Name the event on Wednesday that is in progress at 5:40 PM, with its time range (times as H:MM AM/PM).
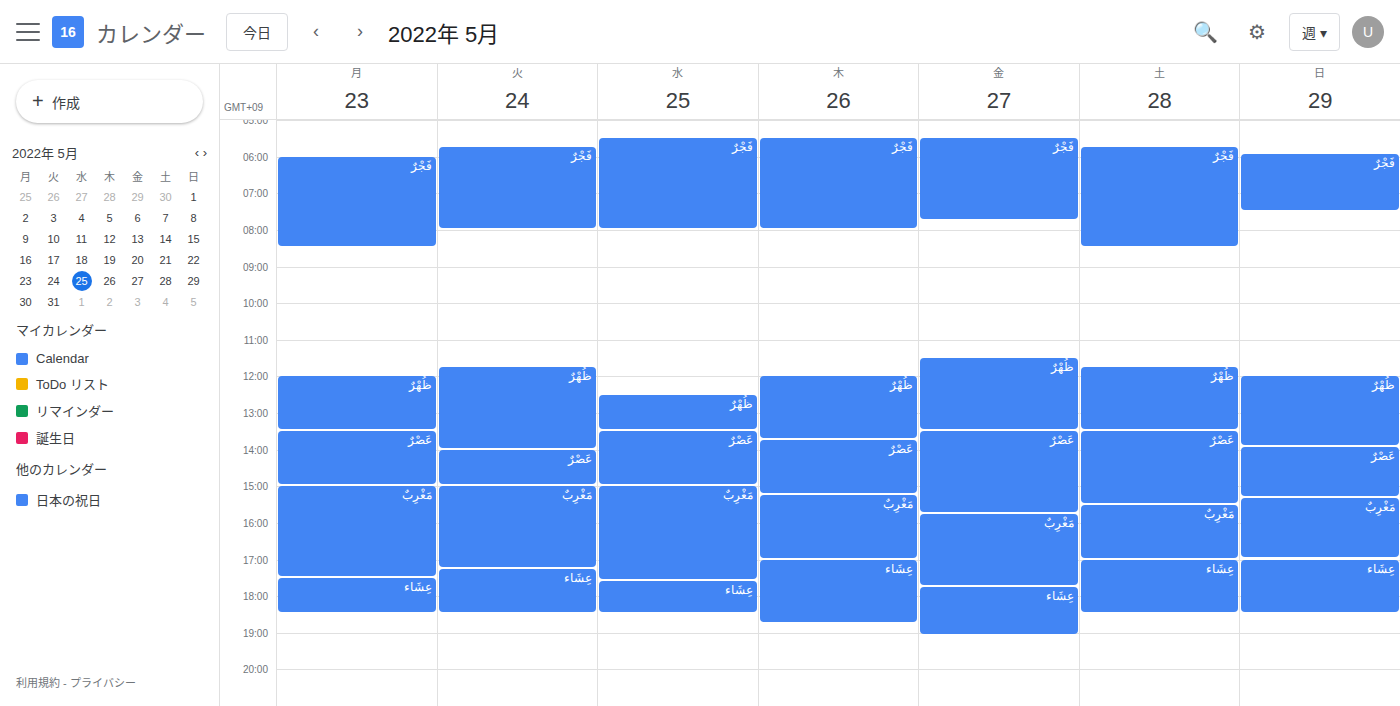
"عِشَاء", 5:35 PM to 6:30 PM